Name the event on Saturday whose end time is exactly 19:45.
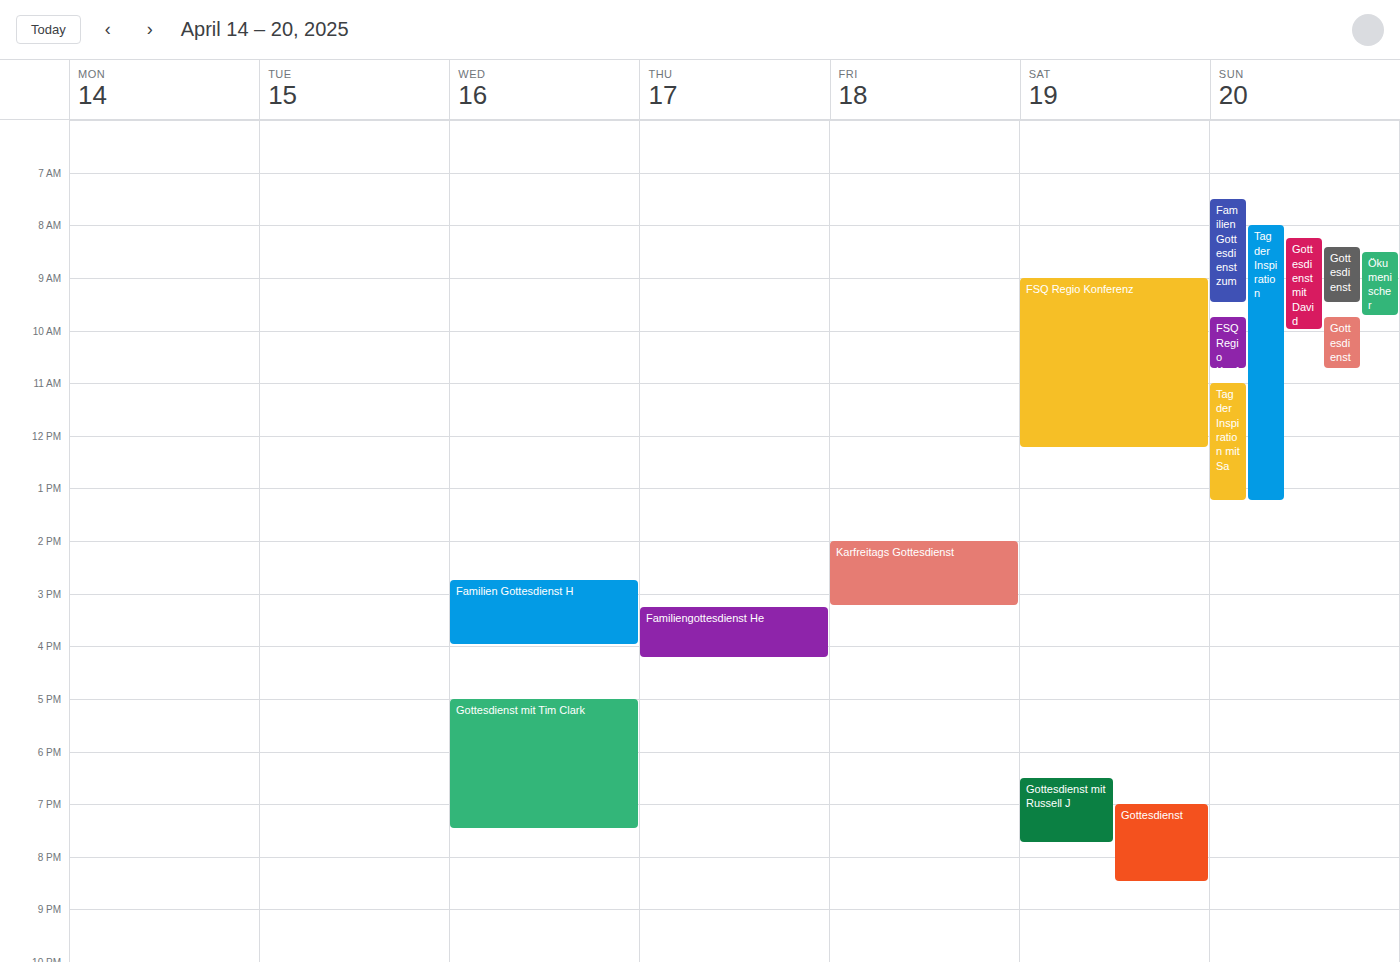
"Gottesdienst mit Russell J"